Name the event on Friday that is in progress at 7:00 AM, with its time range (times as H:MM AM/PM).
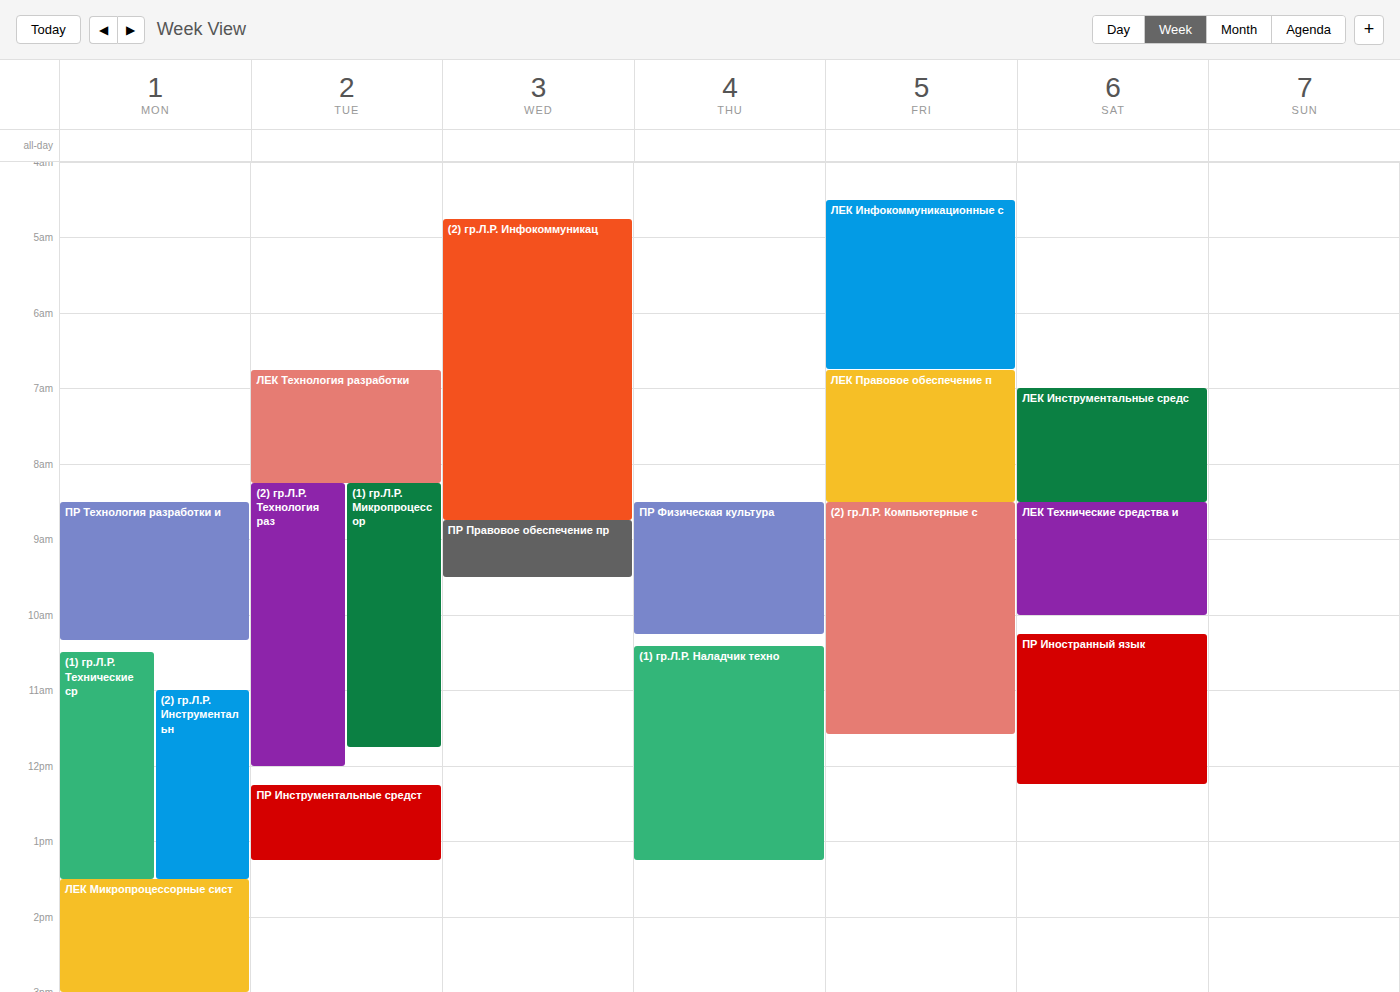
"ЛЕК Правовое обеспечение п", 6:45 AM to 8:30 AM